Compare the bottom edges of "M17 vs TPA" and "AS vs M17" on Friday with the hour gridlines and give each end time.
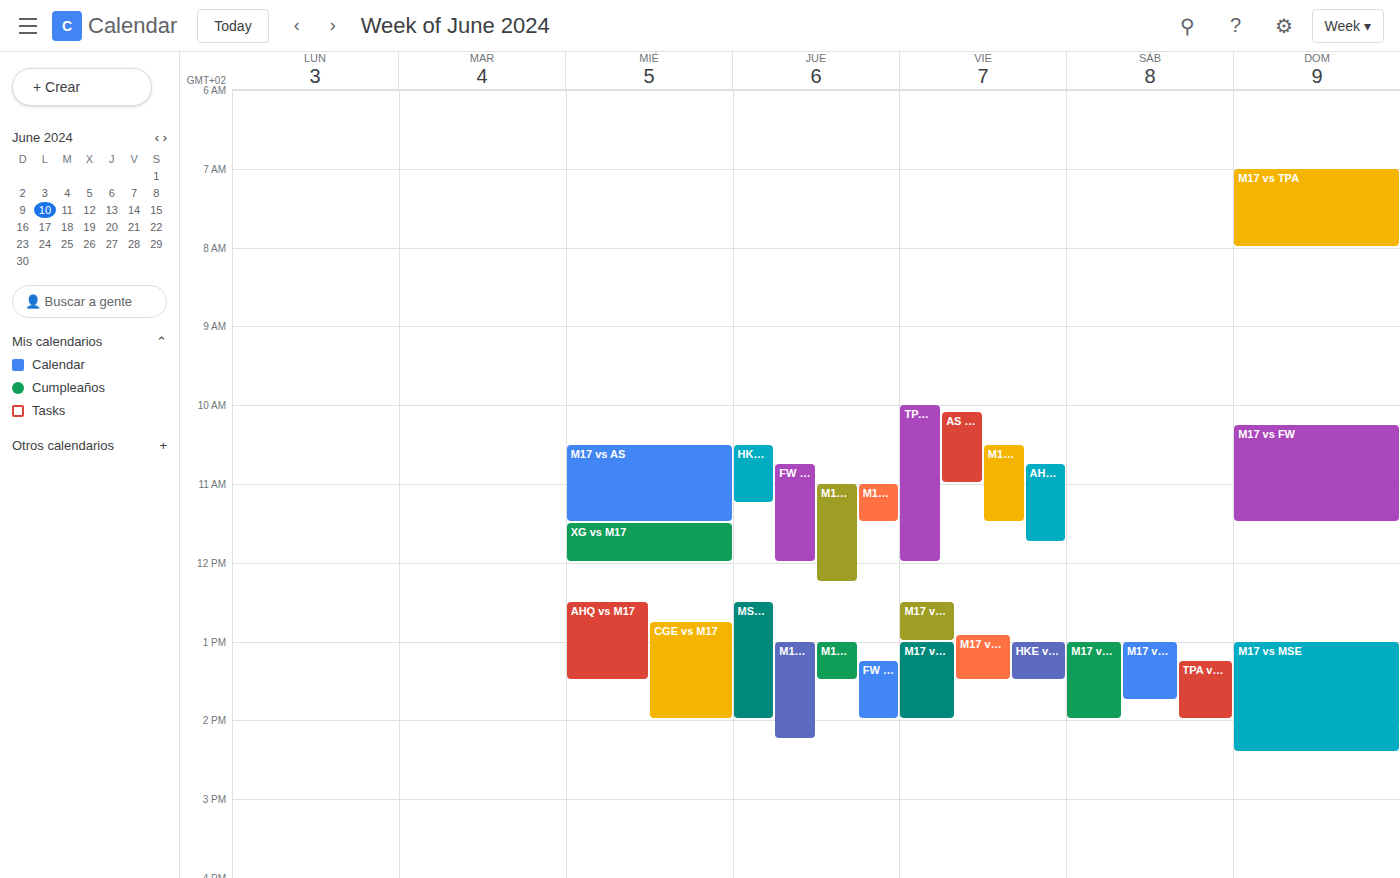
"M17 vs TPA": 11:30 AM, halfway between the 11 AM and 12 PM lines. "AS vs M17": 11:00 AM, exactly on the 11 AM line.